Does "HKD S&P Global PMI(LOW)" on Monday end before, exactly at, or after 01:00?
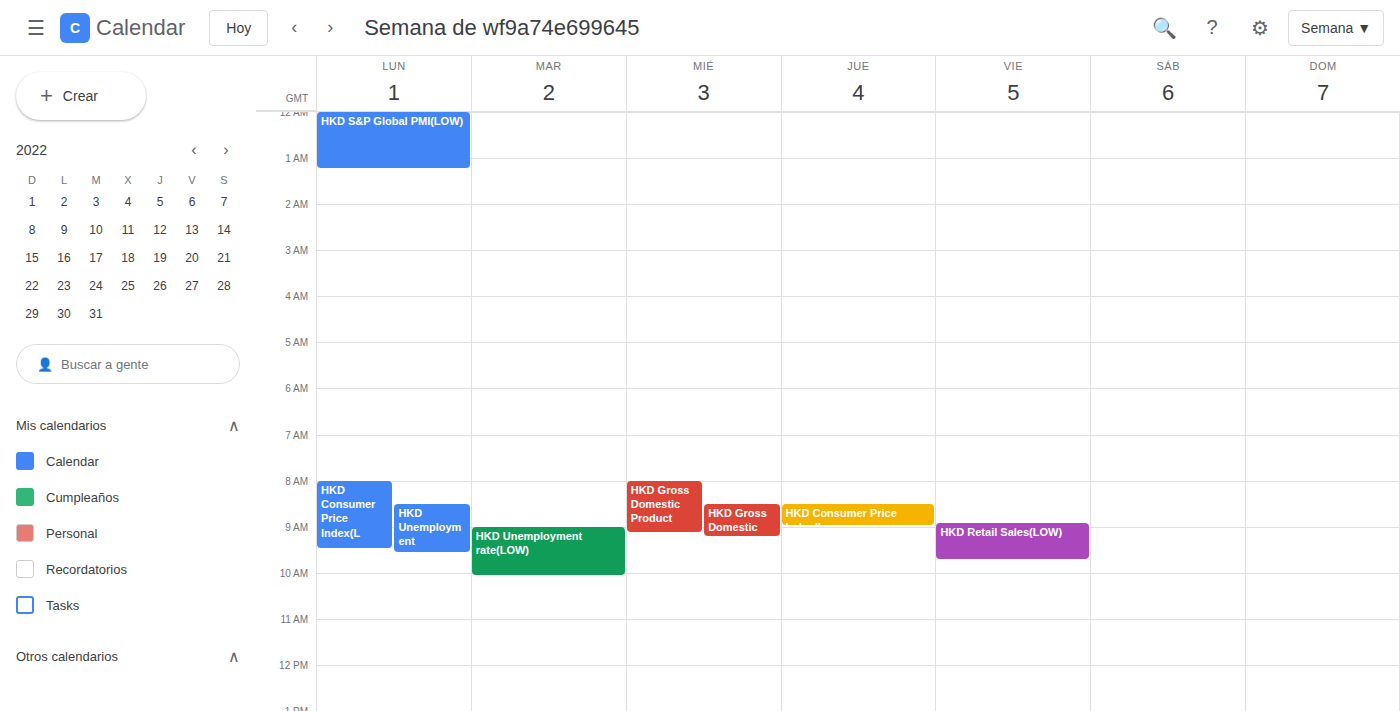
01:15 -- after 01:00, 15 minutes below the 01:00 line.